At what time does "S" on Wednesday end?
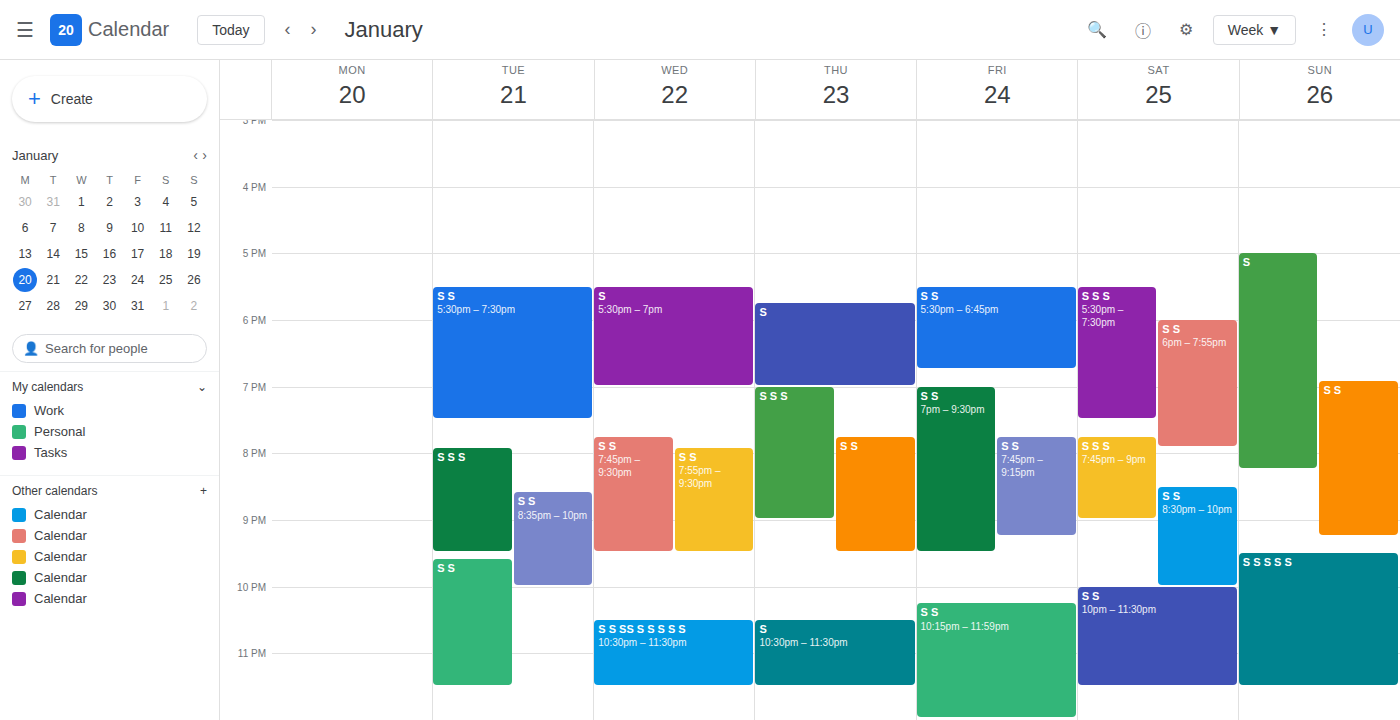
7:00 PM